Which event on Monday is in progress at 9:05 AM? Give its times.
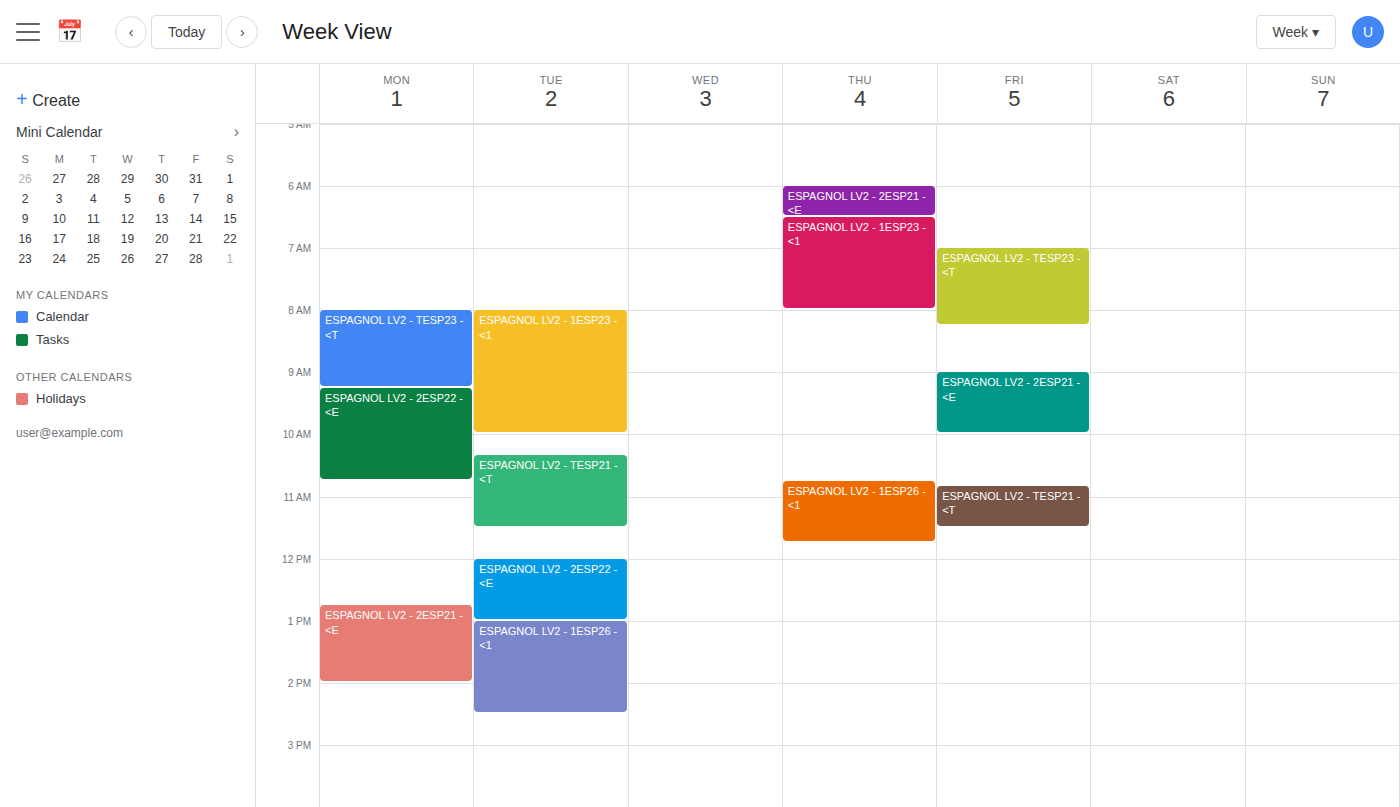
"ESPAGNOL LV2 - TESP23 - <T", 8:00 AM to 9:15 AM